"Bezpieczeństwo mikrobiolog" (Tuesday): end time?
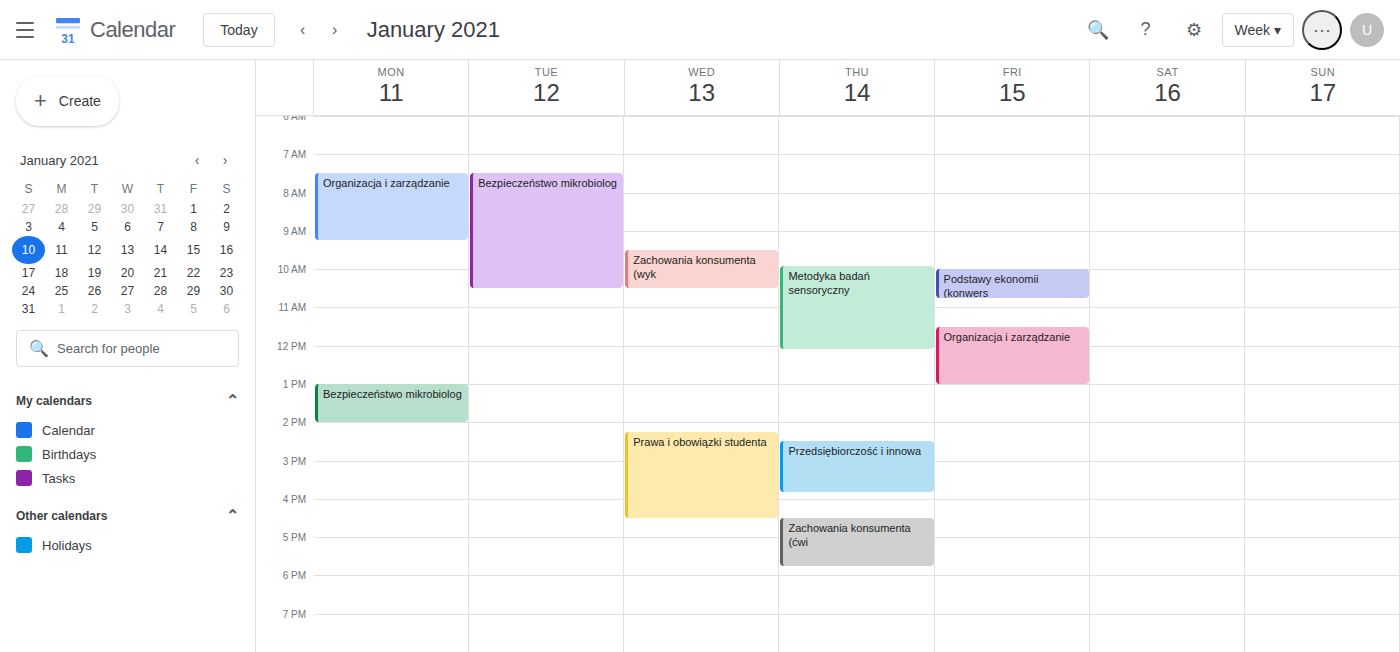
10:30 AM